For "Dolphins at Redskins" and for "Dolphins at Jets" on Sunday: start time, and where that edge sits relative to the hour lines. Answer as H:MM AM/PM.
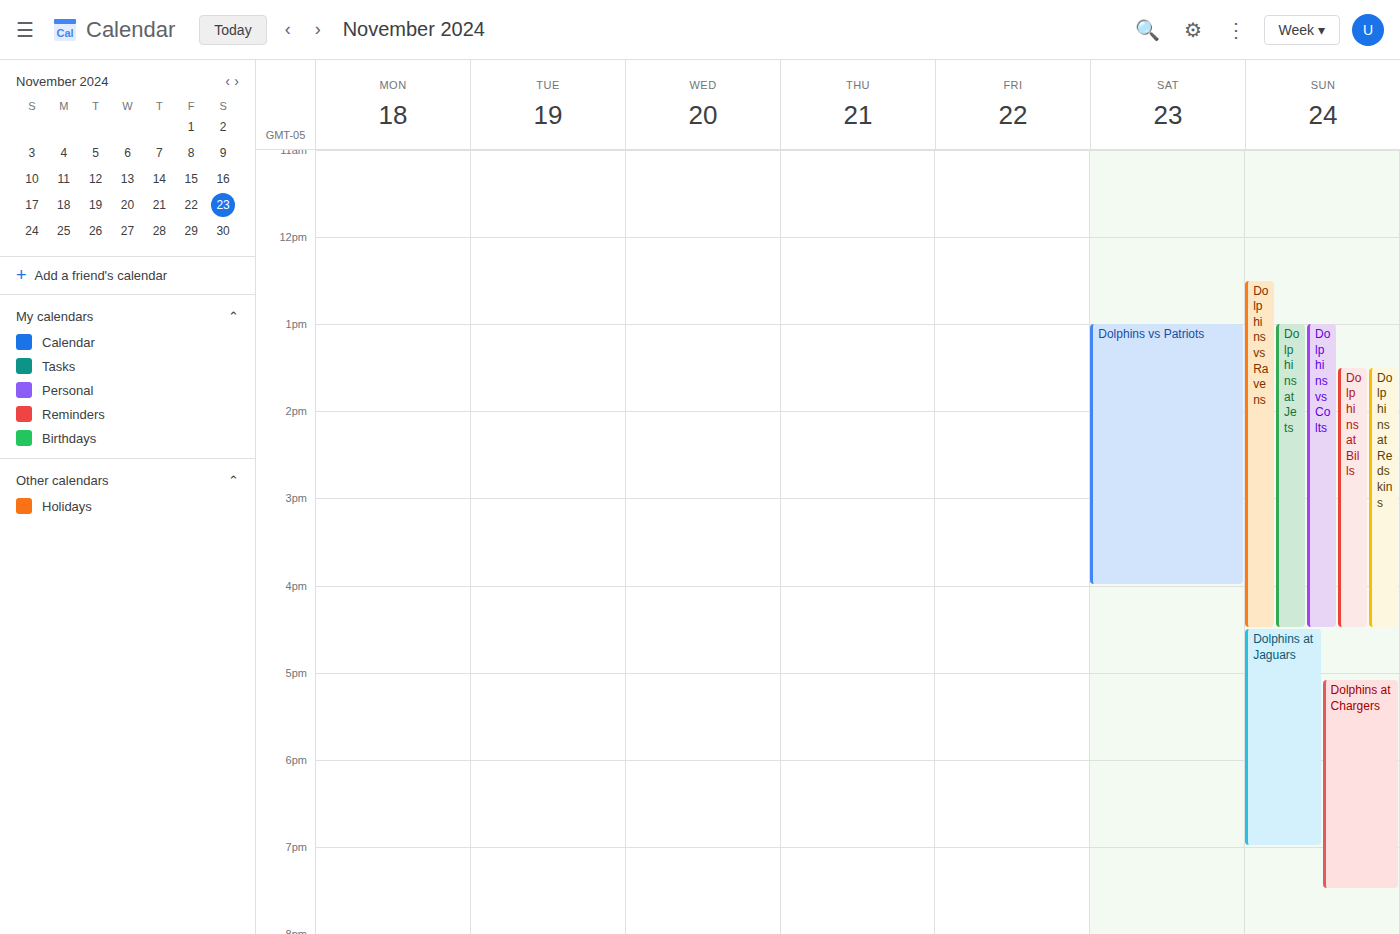
"Dolphins at Redskins": 1:30 PM, halfway between the 1 PM and 2 PM lines. "Dolphins at Jets": 1:00 PM, exactly on the 1 PM line.